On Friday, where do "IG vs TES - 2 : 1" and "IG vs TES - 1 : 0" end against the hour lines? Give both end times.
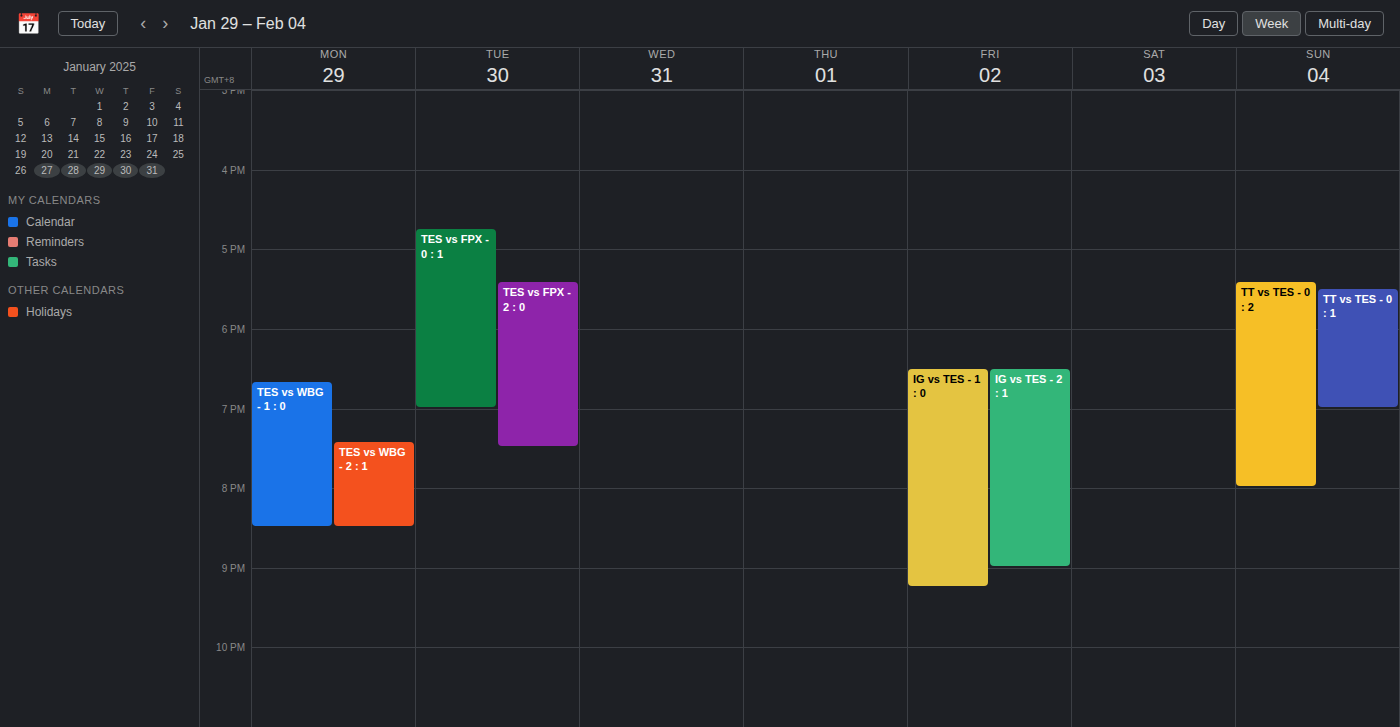
"IG vs TES - 2 : 1": 9:00 PM, exactly on the 9 PM line. "IG vs TES - 1 : 0": 9:15 PM, neither: a quarter of the way from the 9 PM line to the 10 PM line.